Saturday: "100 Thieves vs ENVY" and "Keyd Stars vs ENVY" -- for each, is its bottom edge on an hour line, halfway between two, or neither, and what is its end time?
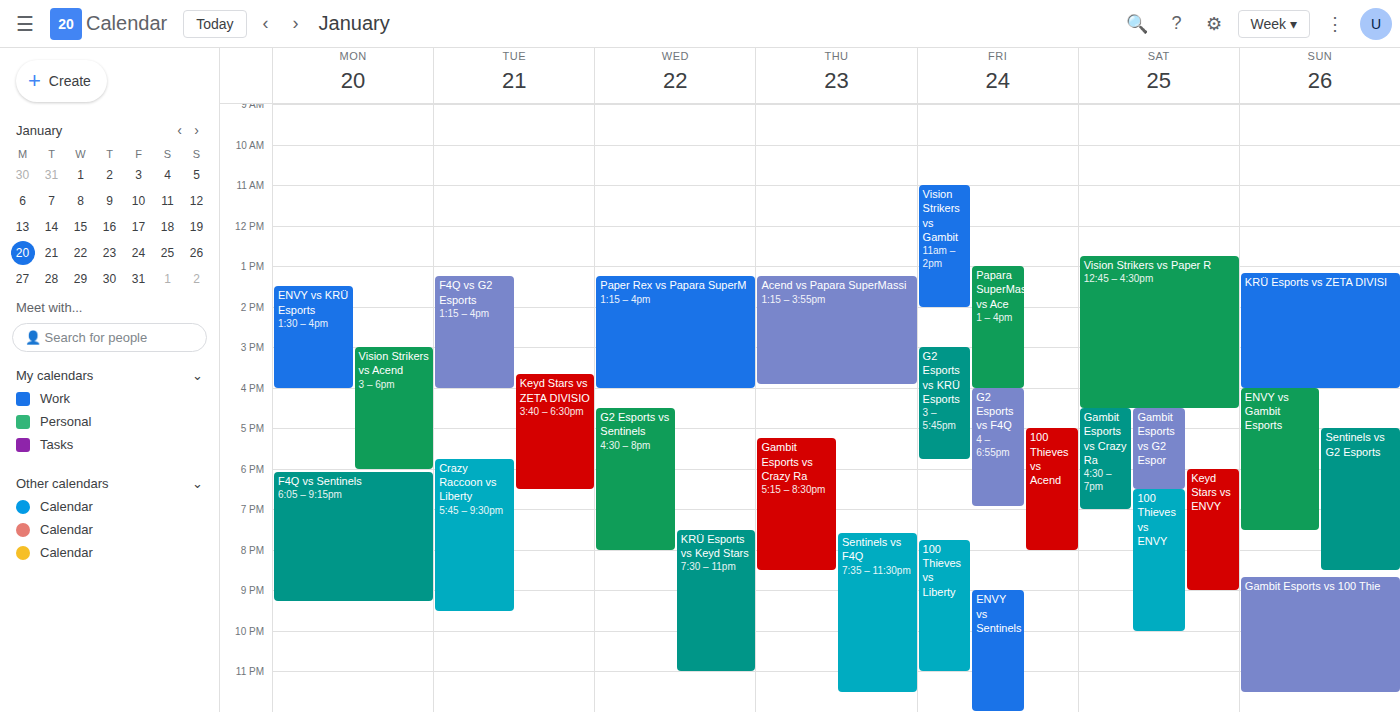
"100 Thieves vs ENVY": 22:00, exactly on the 22:00 line. "Keyd Stars vs ENVY": 21:00, exactly on the 21:00 line.